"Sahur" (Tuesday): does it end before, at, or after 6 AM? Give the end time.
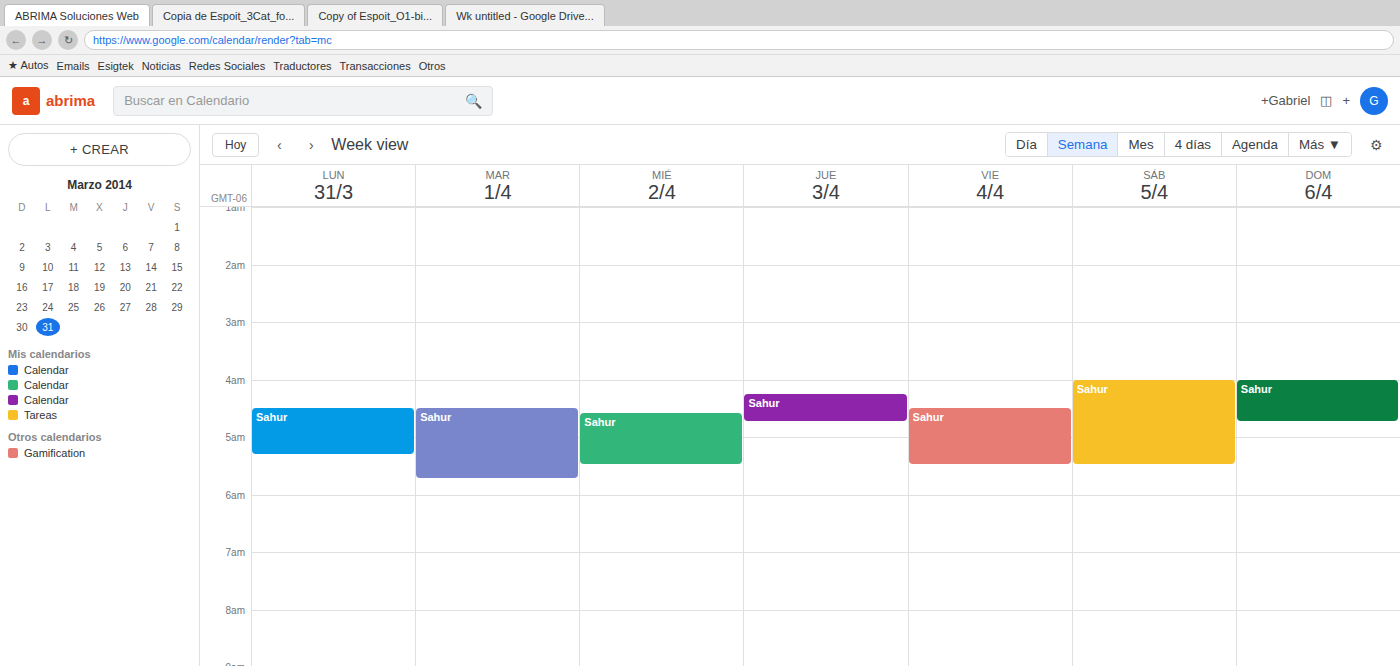
5:45 AM -- before 6 AM, 15 minutes above the 6 AM line.